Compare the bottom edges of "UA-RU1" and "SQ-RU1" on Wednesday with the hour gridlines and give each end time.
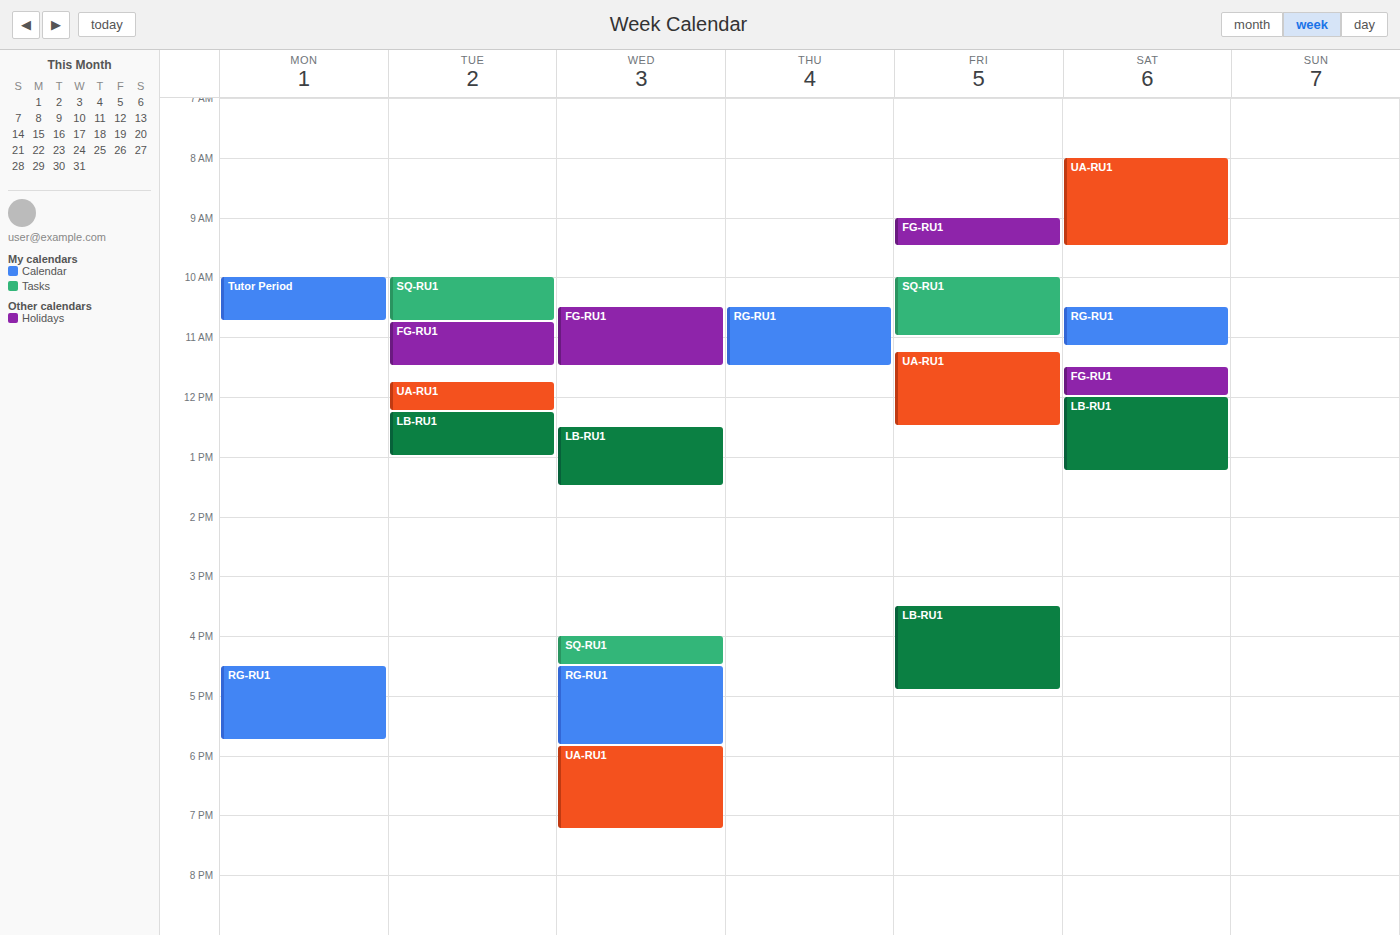
"UA-RU1": 7:15 PM, neither: a quarter of the way from the 7 PM line to the 8 PM line. "SQ-RU1": 4:30 PM, halfway between the 4 PM and 5 PM lines.